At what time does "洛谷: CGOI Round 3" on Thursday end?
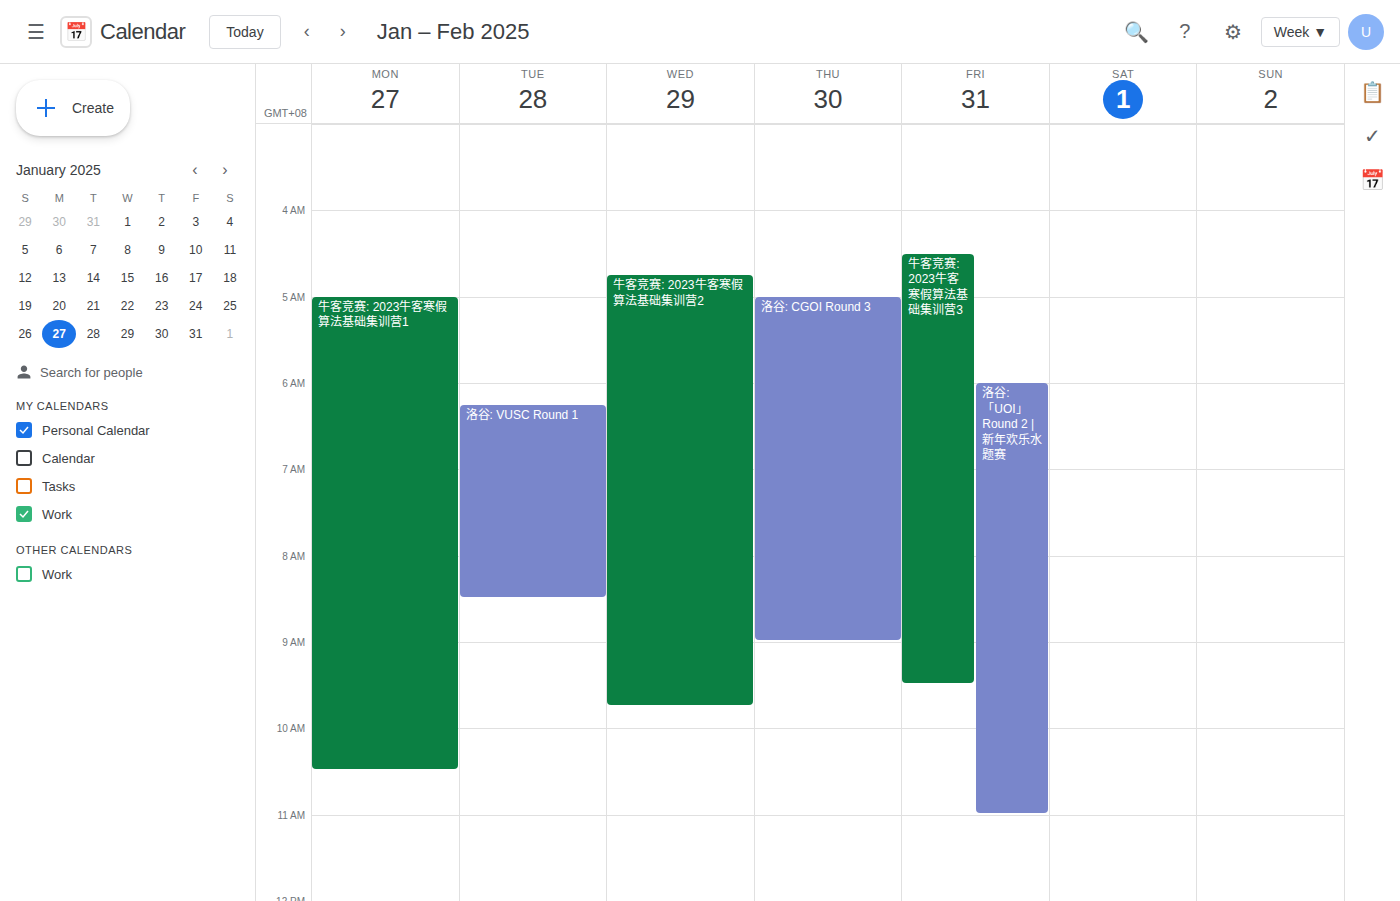
9:00 AM